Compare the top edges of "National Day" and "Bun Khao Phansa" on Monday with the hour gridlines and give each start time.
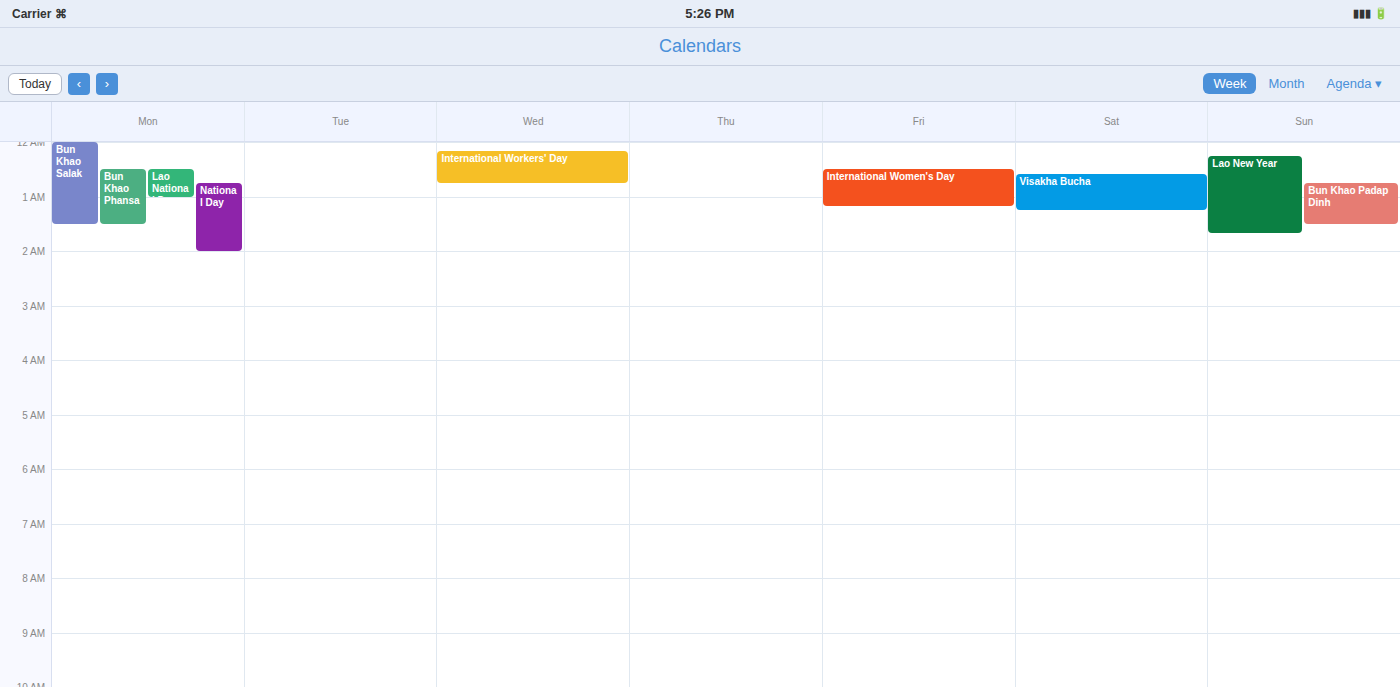
"National Day": 12:45 AM, neither: three quarters of the way from the 12 AM line to the 1 AM line. "Bun Khao Phansa": 12:30 AM, halfway between the 12 AM and 1 AM lines.